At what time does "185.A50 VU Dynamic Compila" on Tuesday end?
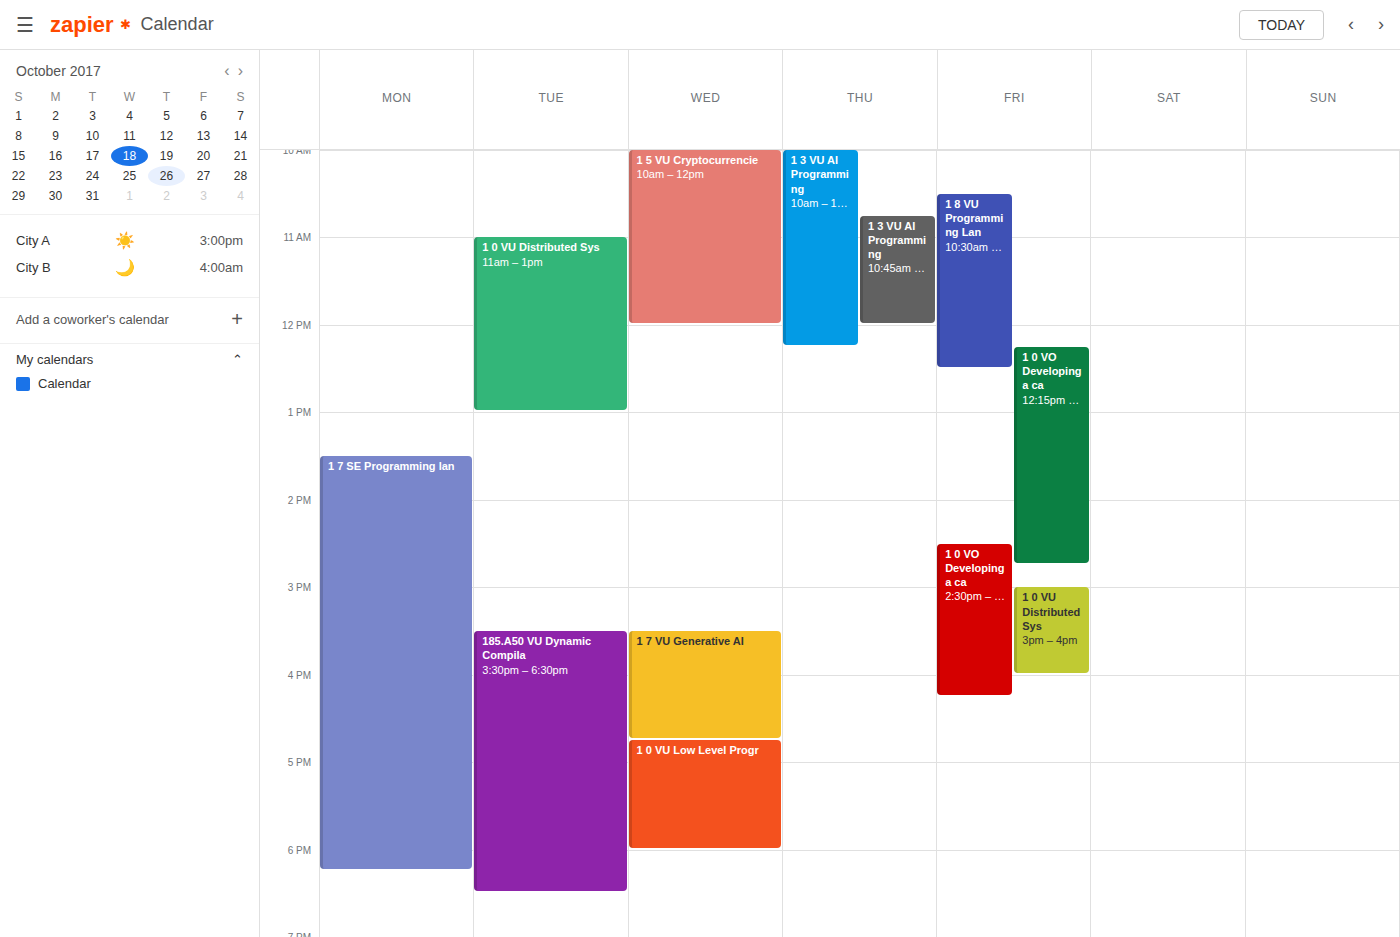
6:30 PM